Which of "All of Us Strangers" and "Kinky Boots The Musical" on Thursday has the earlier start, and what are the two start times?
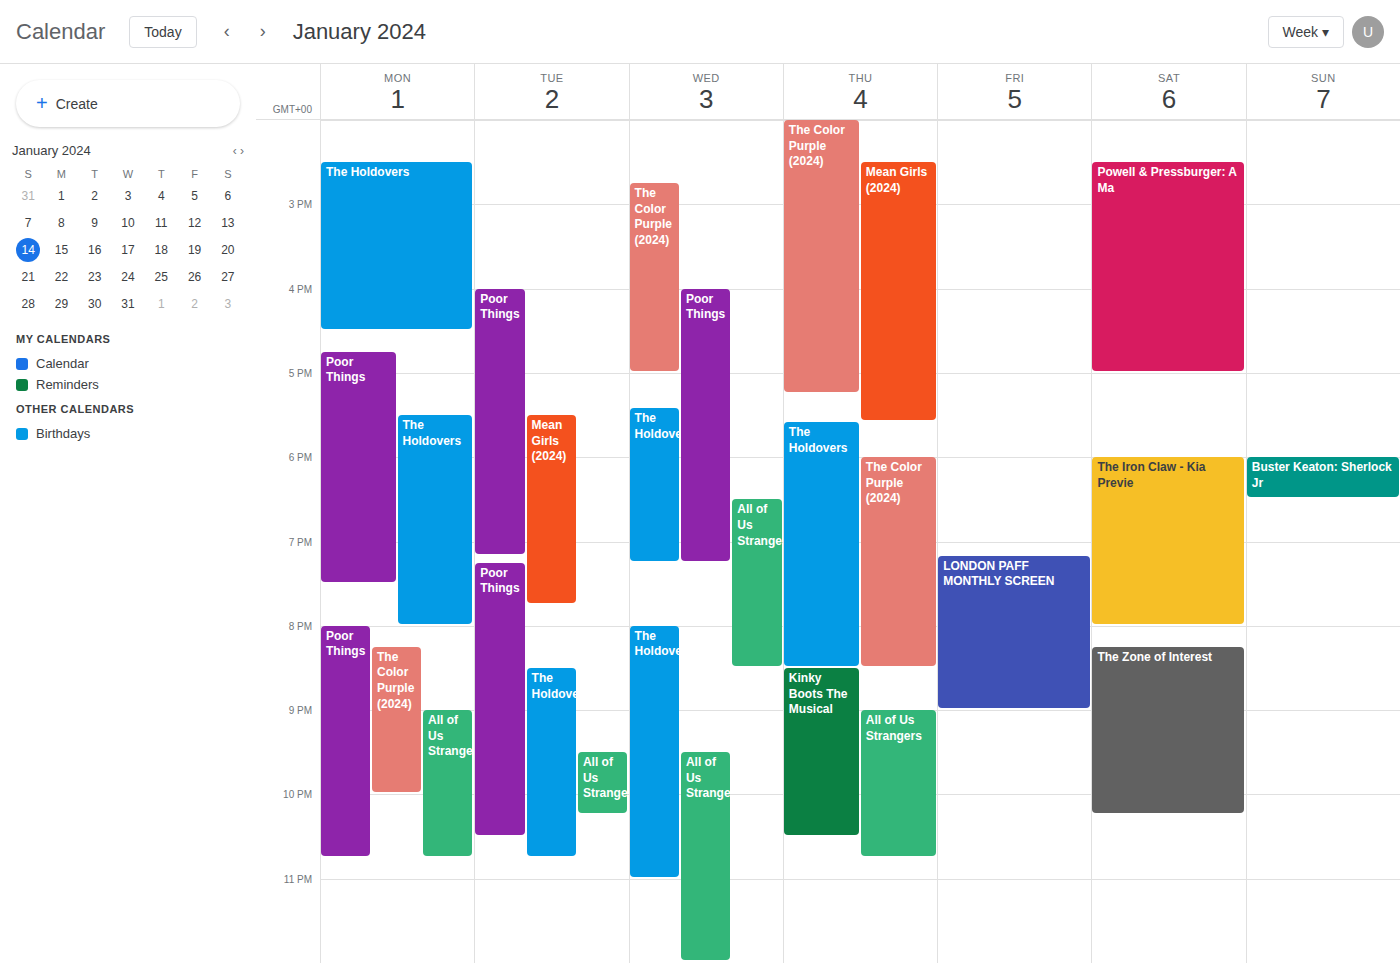
"Kinky Boots The Musical" 8:30 PM; "All of Us Strangers" 9:00 PM.